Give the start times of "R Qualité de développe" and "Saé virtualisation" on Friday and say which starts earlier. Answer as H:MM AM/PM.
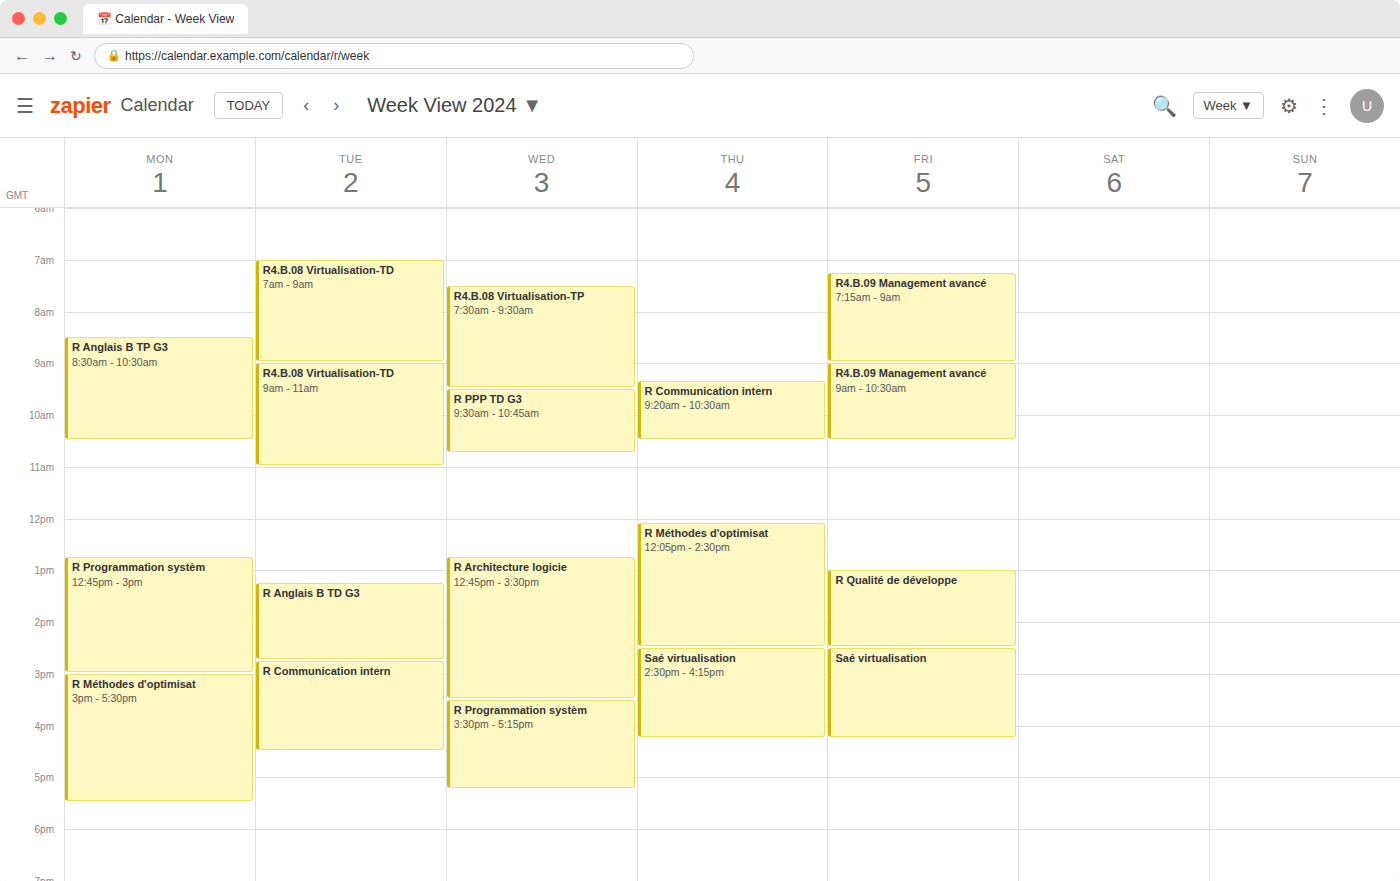
"R Qualité de développe" 1:00 PM; "Saé virtualisation" 2:30 PM.